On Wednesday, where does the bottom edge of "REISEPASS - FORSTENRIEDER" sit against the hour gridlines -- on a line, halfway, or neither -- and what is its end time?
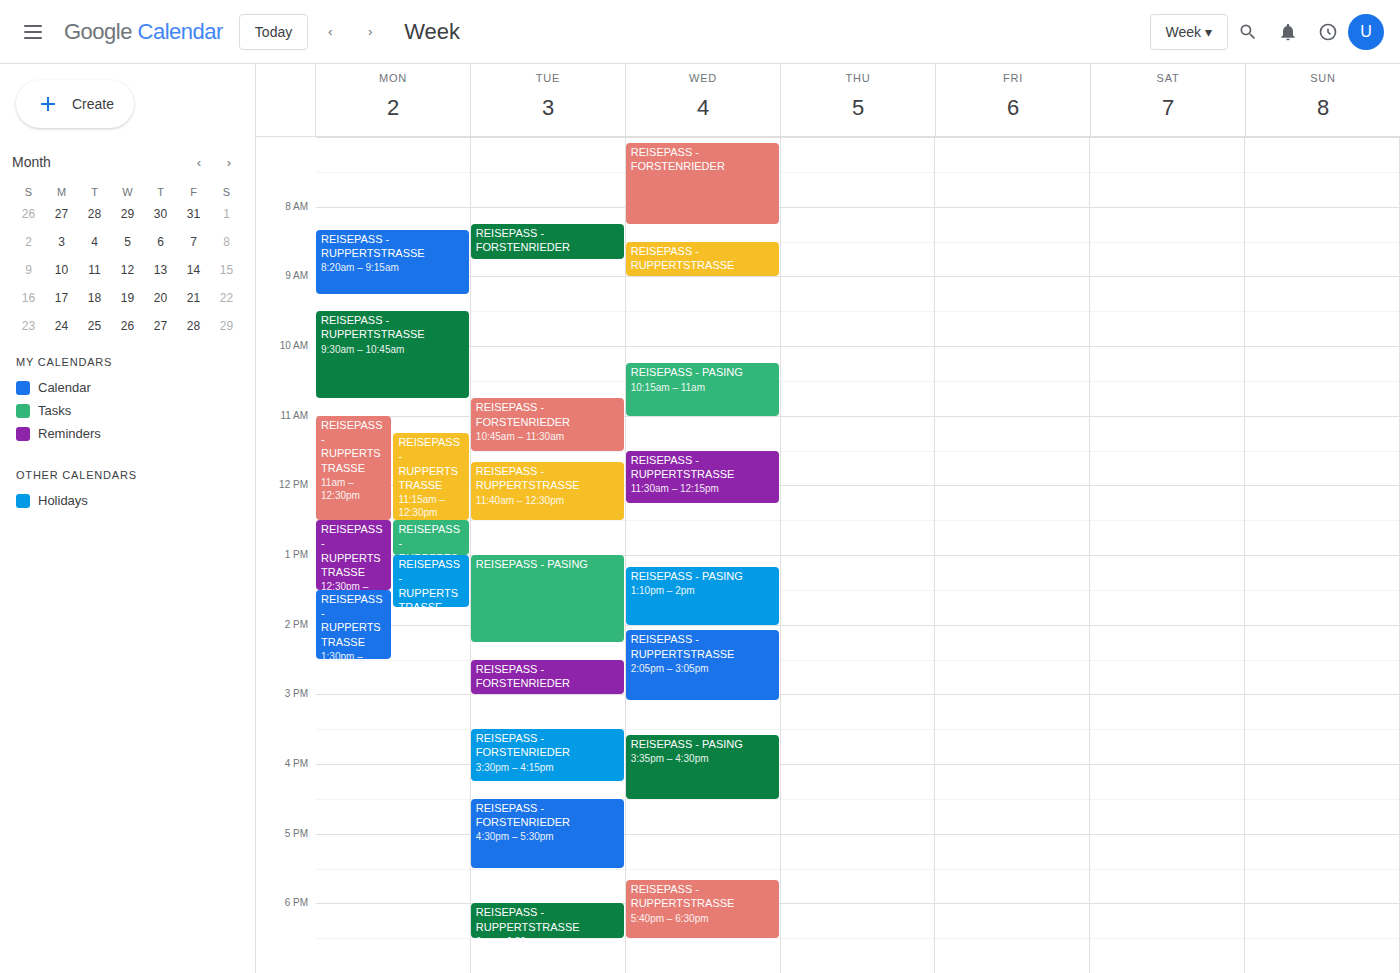
8:15 AM -- neither: a quarter of the way from the 8 AM line to the 9 AM line.